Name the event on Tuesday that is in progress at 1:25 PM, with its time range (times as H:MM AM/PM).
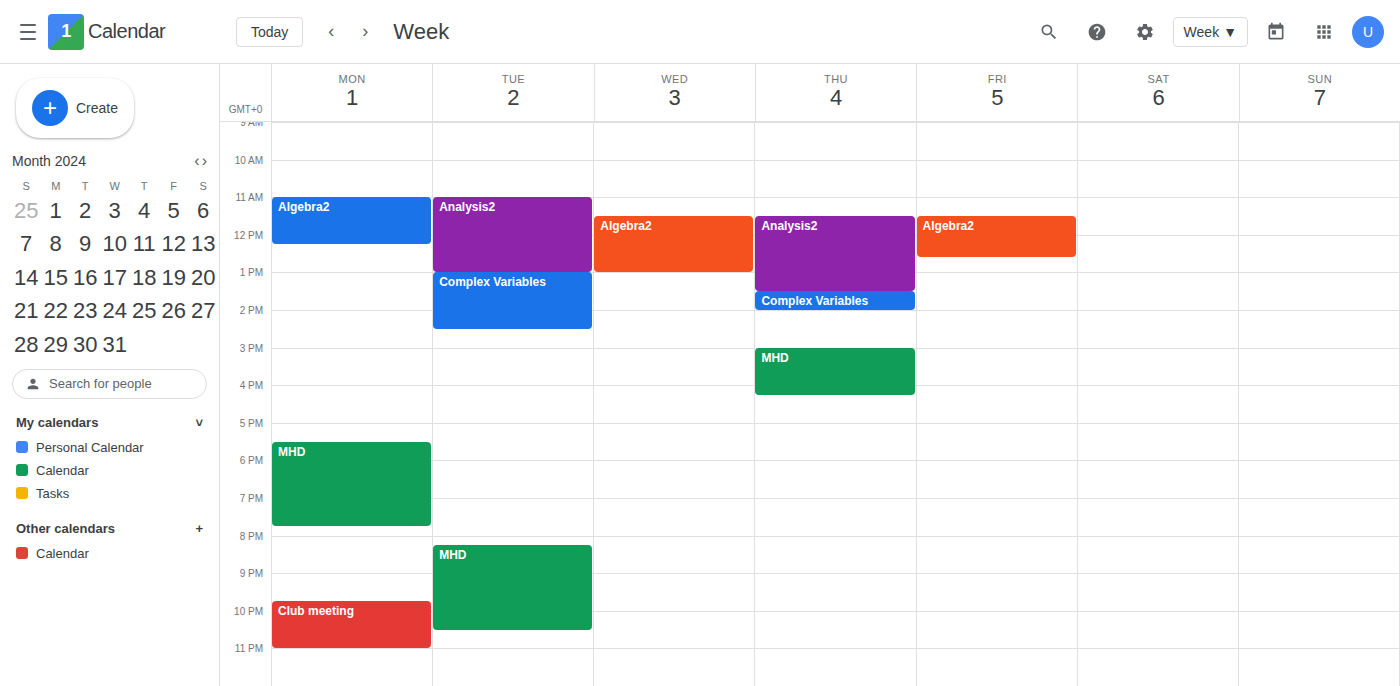
"Complex Variables", 1:00 PM to 2:30 PM